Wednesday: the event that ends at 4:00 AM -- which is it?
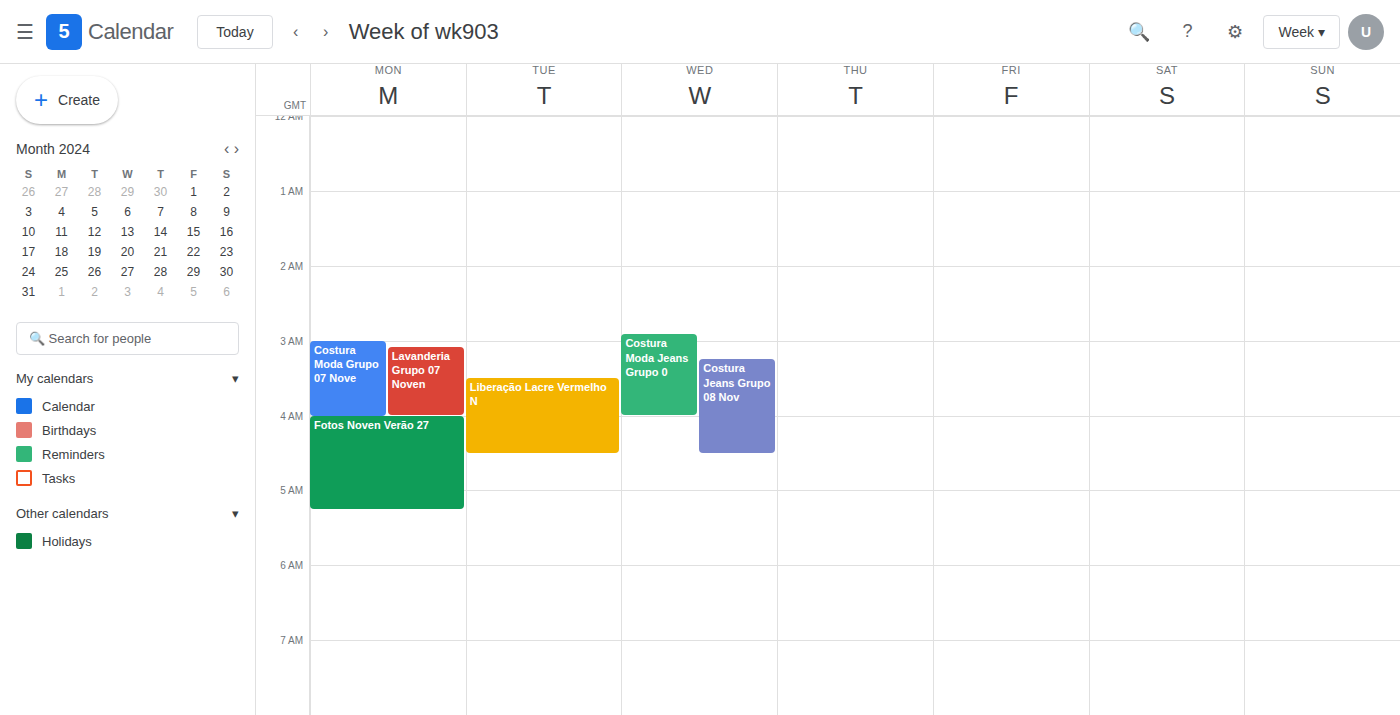
"Costura Moda Jeans Grupo 0"